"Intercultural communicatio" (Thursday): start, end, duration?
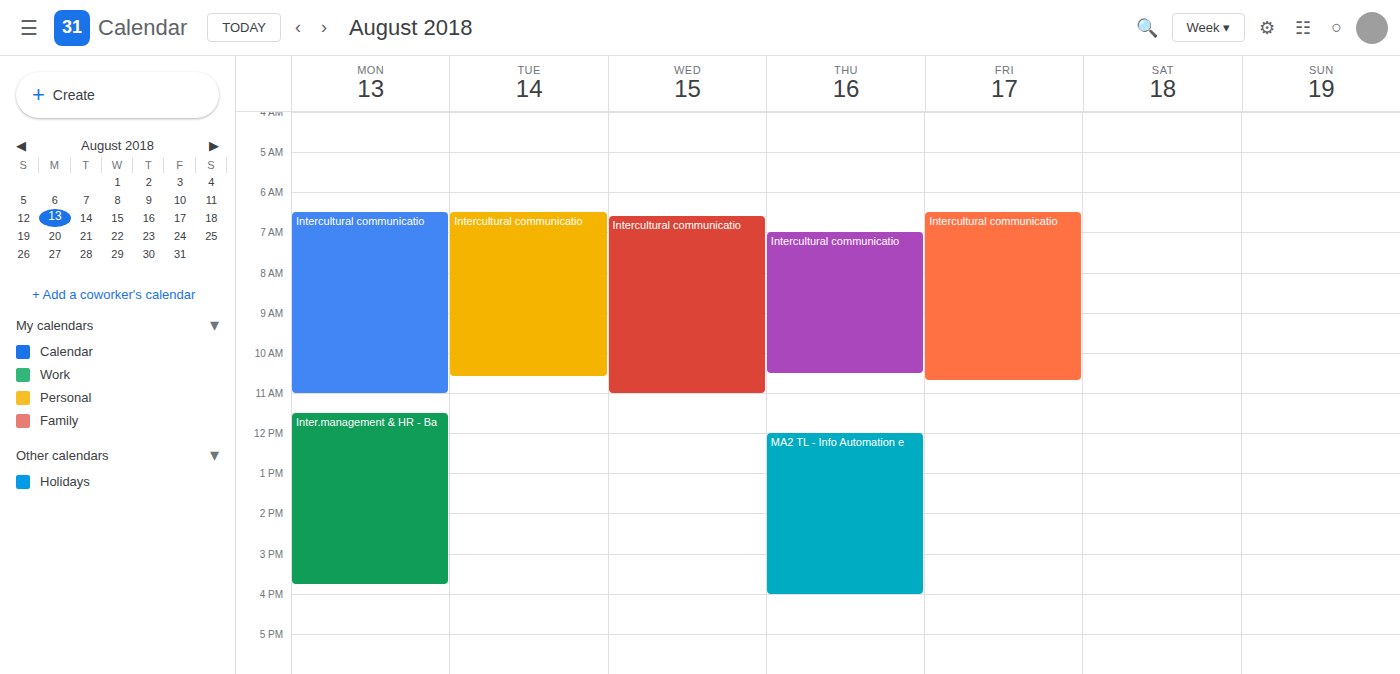
7:00 AM to 10:30 AM, 3 hours 30 minutes